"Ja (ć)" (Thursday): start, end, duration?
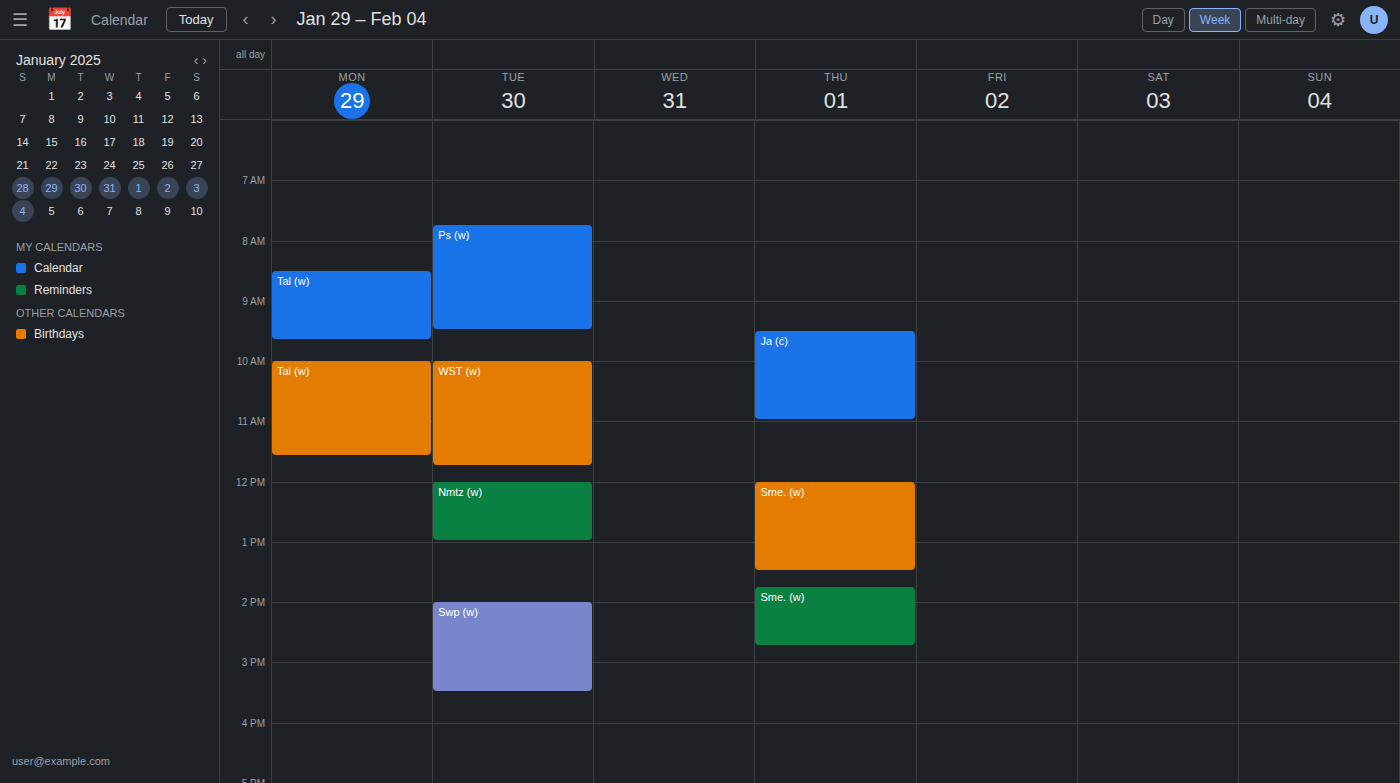
9:30 AM to 11:00 AM, 1 hour 30 minutes